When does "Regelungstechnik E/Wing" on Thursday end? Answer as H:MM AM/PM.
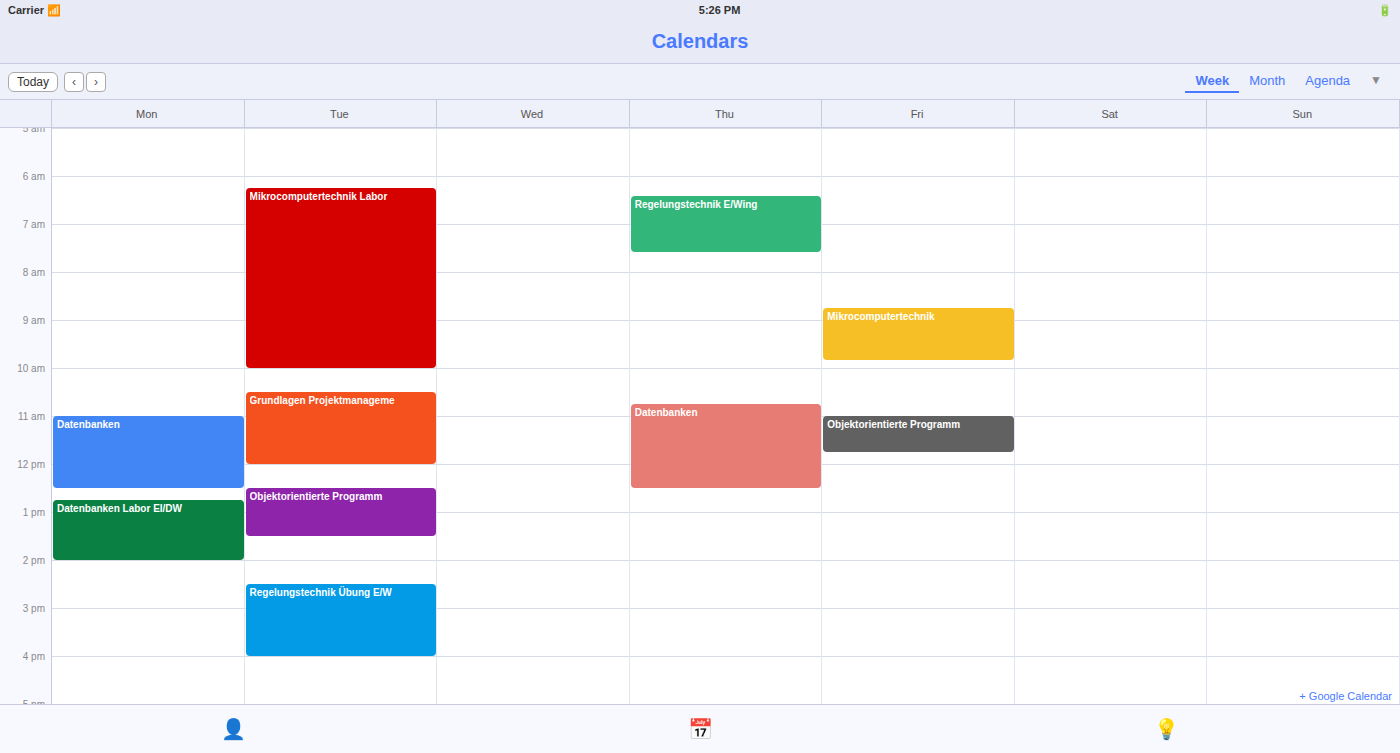
7:35 AM